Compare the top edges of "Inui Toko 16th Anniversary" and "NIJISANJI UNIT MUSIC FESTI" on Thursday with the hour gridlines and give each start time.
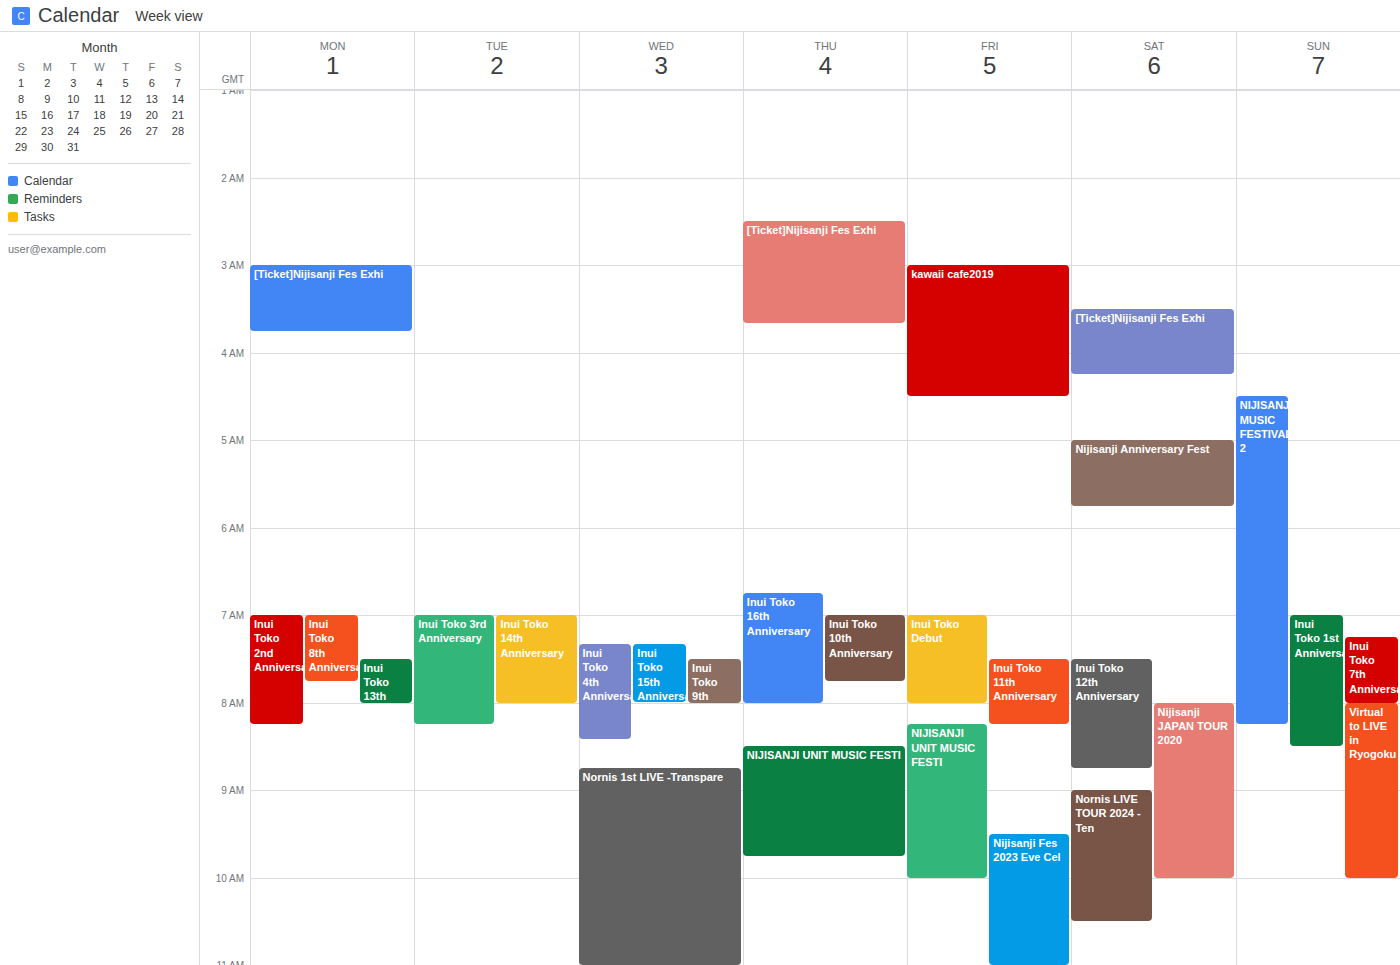
"Inui Toko 16th Anniversary": 6:45 AM, neither: three quarters of the way from the 6 AM line to the 7 AM line. "NIJISANJI UNIT MUSIC FESTI": 8:30 AM, halfway between the 8 AM and 9 AM lines.